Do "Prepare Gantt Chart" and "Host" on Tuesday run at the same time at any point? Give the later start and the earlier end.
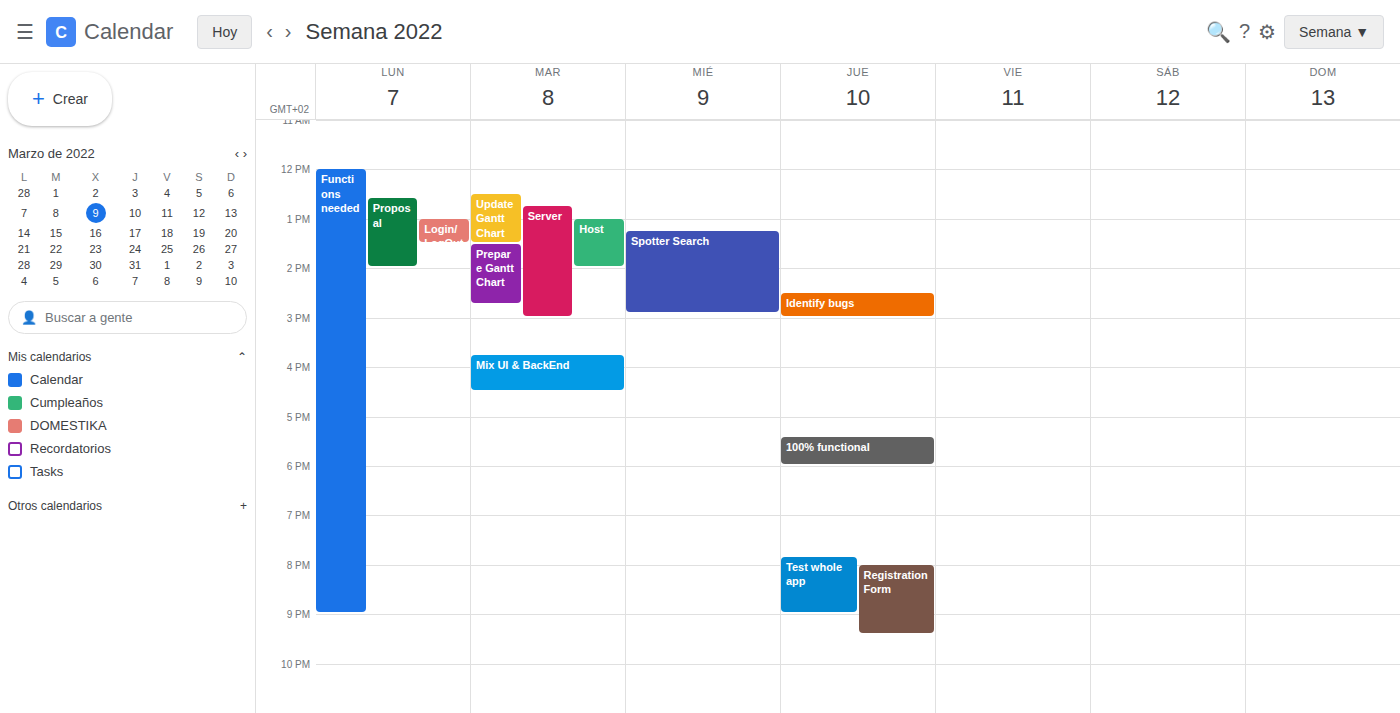
"Prepare Gantt Chart" starts at 1:30 PM, before "Host" ends at 2:00 PM -- they overlap.